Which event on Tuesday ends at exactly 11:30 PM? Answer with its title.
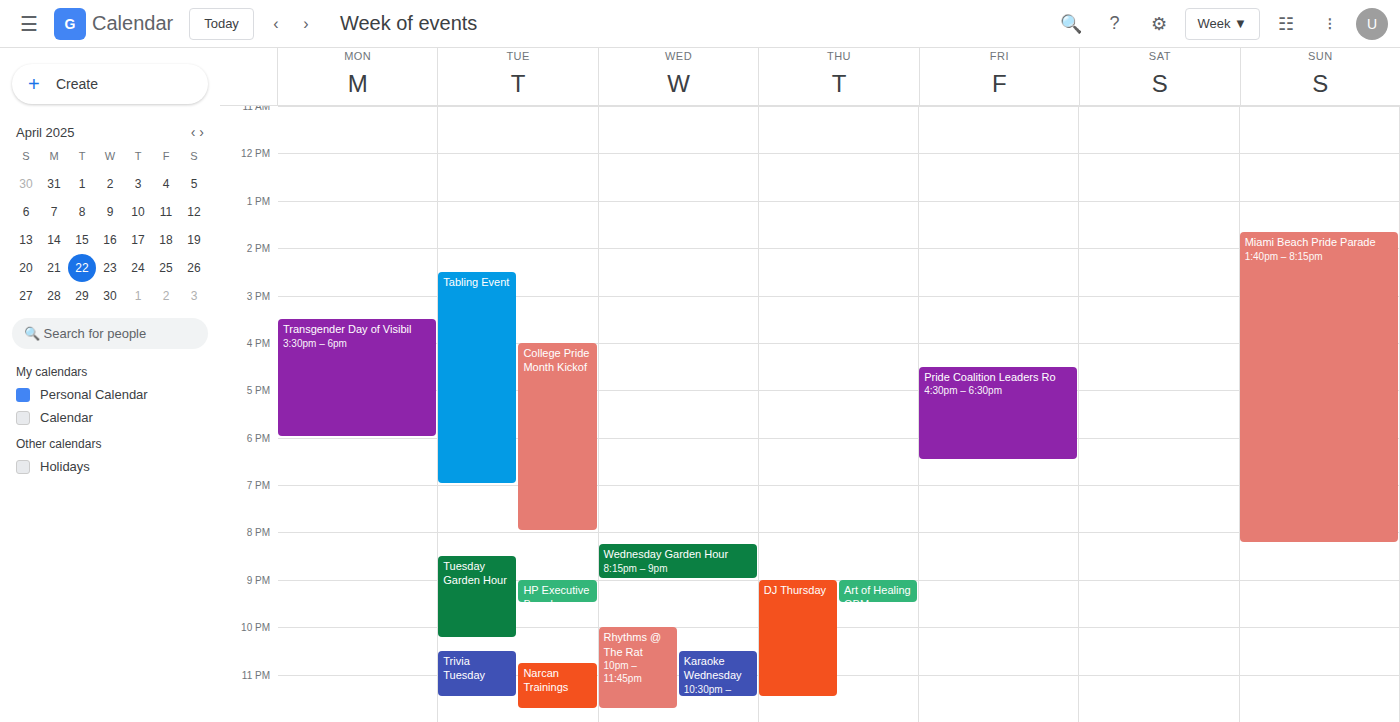
"Trivia Tuesday"